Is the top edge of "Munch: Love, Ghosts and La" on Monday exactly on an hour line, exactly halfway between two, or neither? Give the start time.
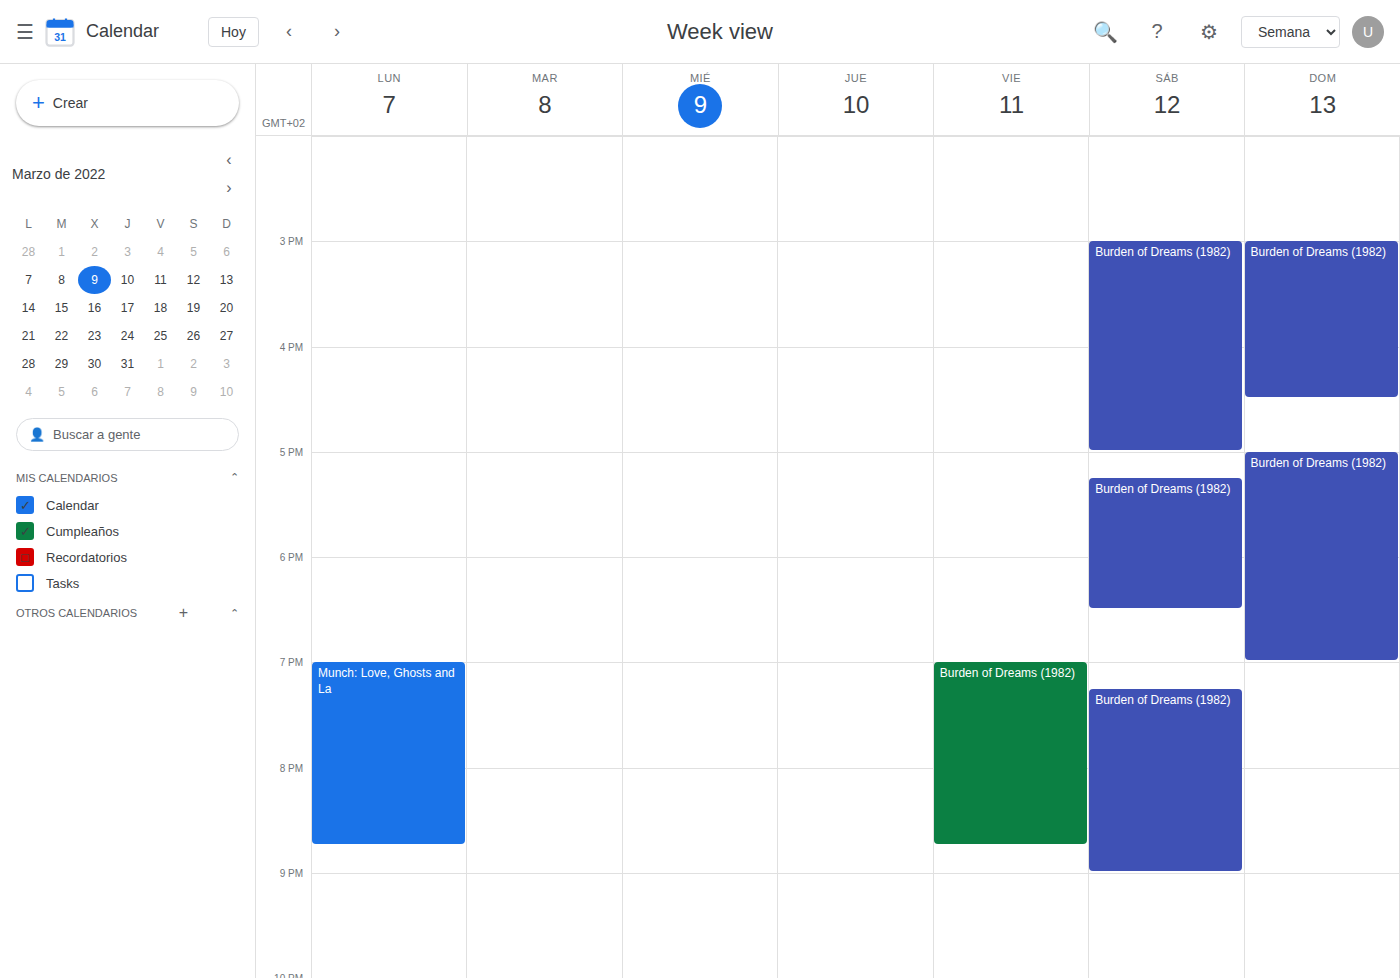
7:00 PM -- exactly on the 7 PM line.